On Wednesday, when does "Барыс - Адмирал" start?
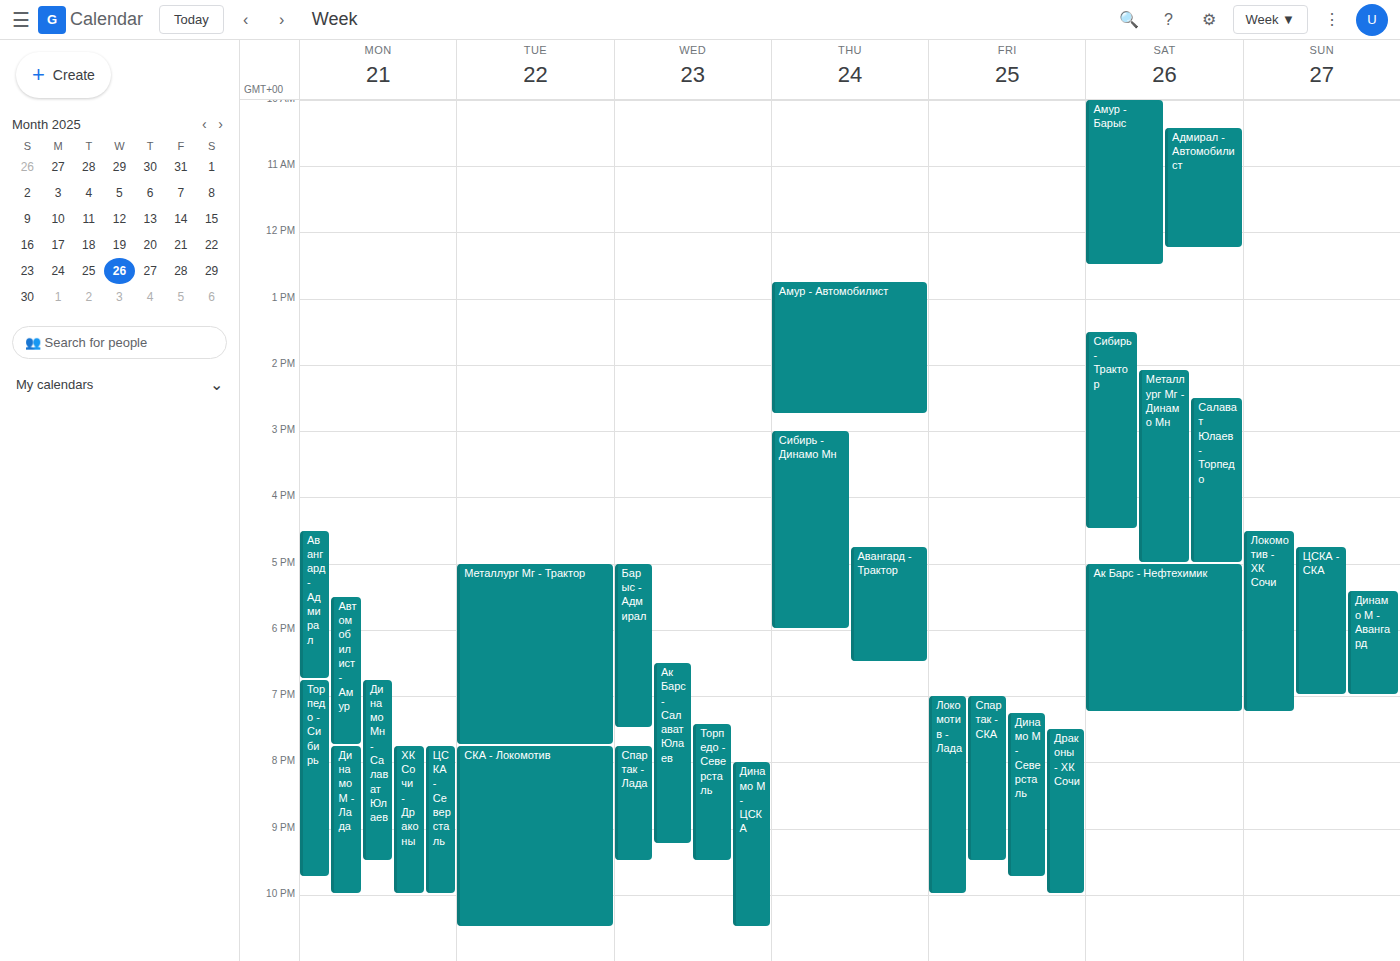
5:00 PM